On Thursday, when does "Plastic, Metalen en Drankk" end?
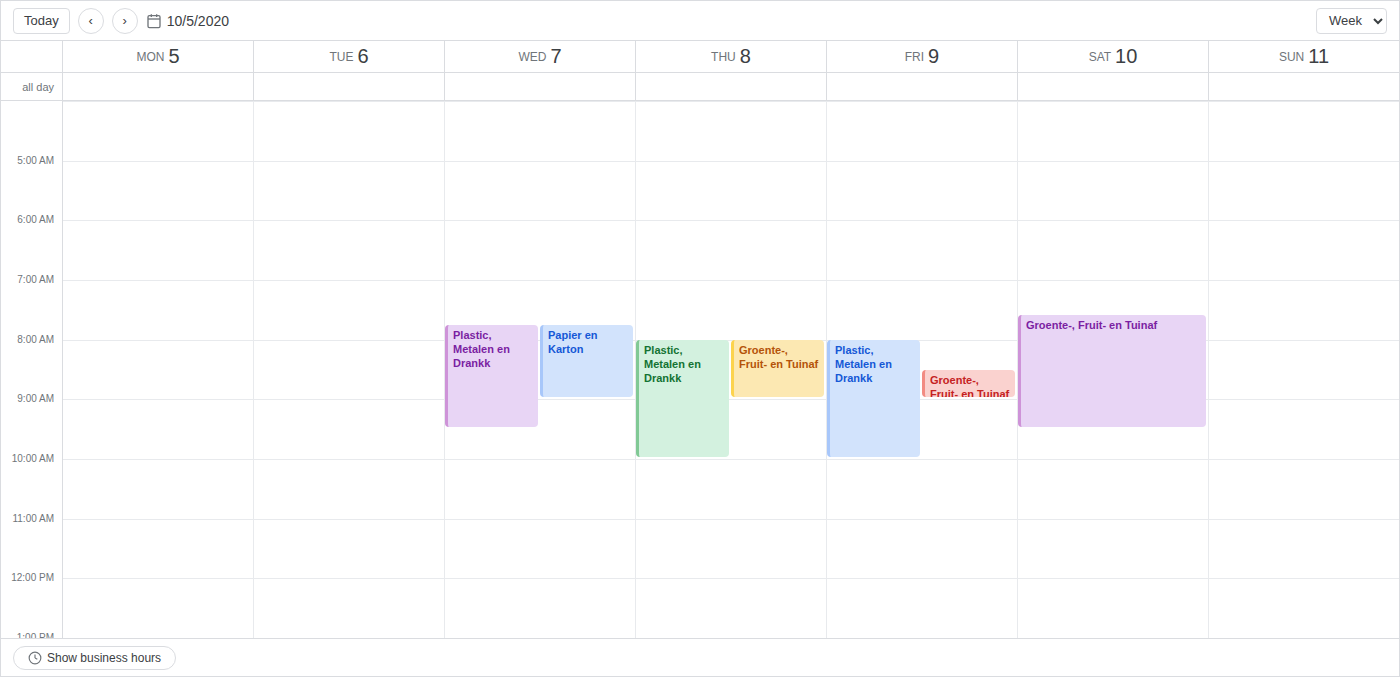
10:00 AM